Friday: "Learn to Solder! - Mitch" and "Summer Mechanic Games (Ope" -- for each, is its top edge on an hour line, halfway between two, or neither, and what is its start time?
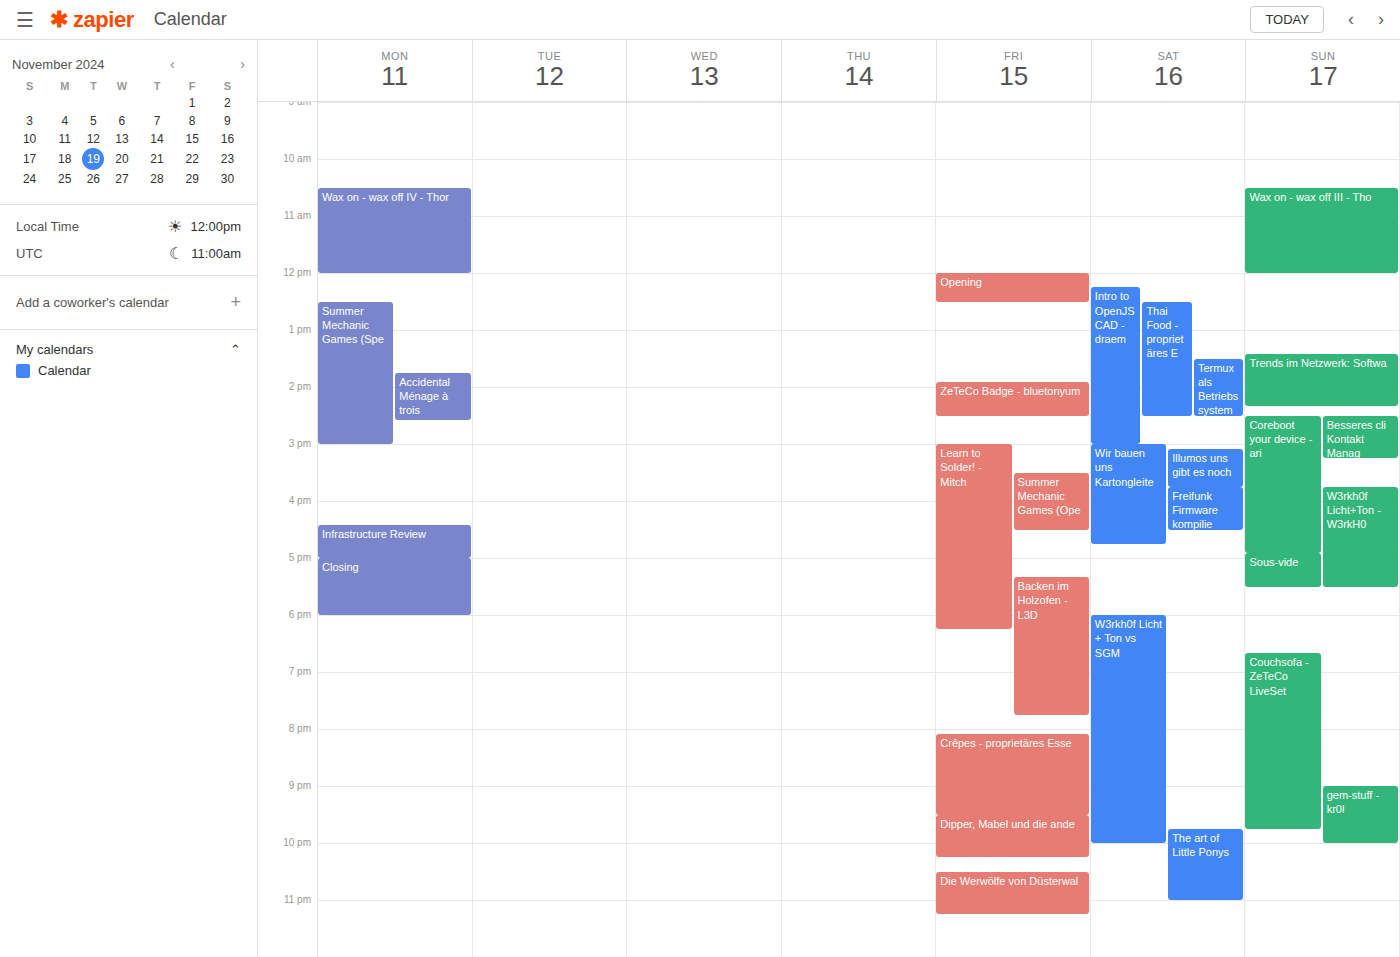
"Learn to Solder! - Mitch": 3:00 PM, exactly on the 3 PM line. "Summer Mechanic Games (Ope": 3:30 PM, halfway between the 3 PM and 4 PM lines.